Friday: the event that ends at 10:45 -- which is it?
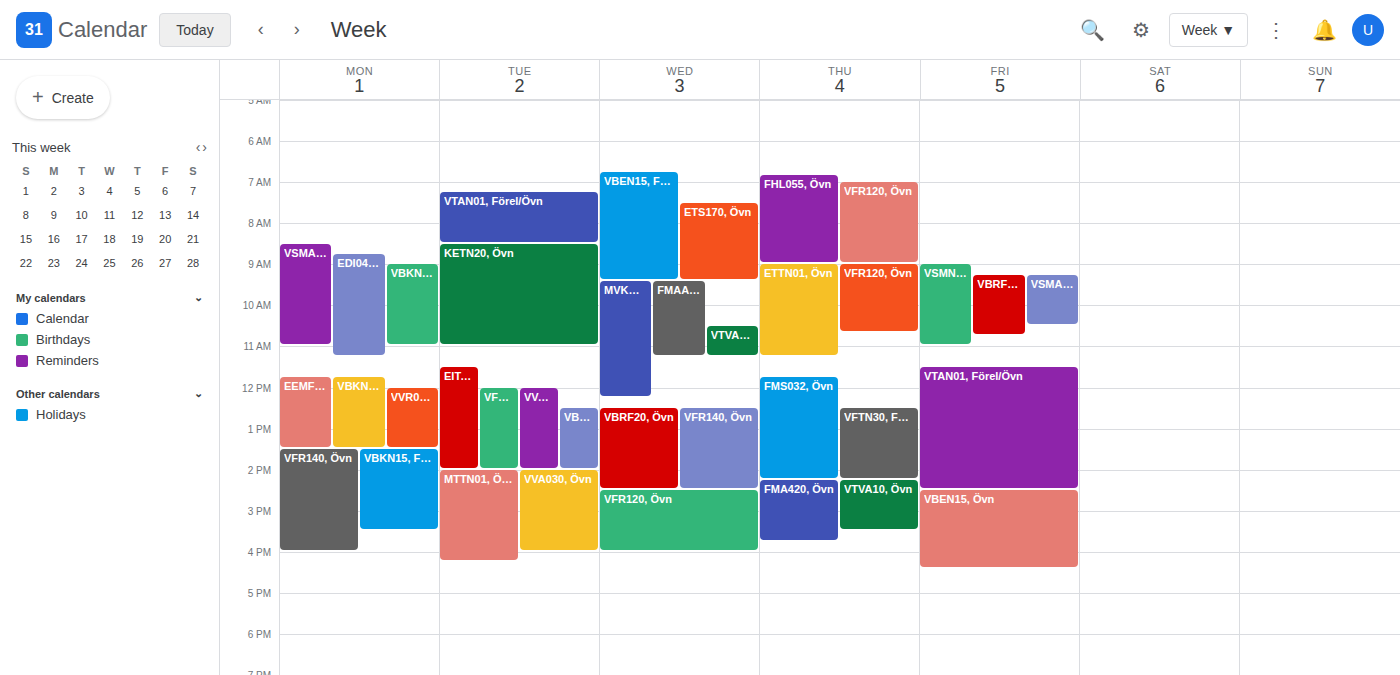
"VBRF20, Övn"